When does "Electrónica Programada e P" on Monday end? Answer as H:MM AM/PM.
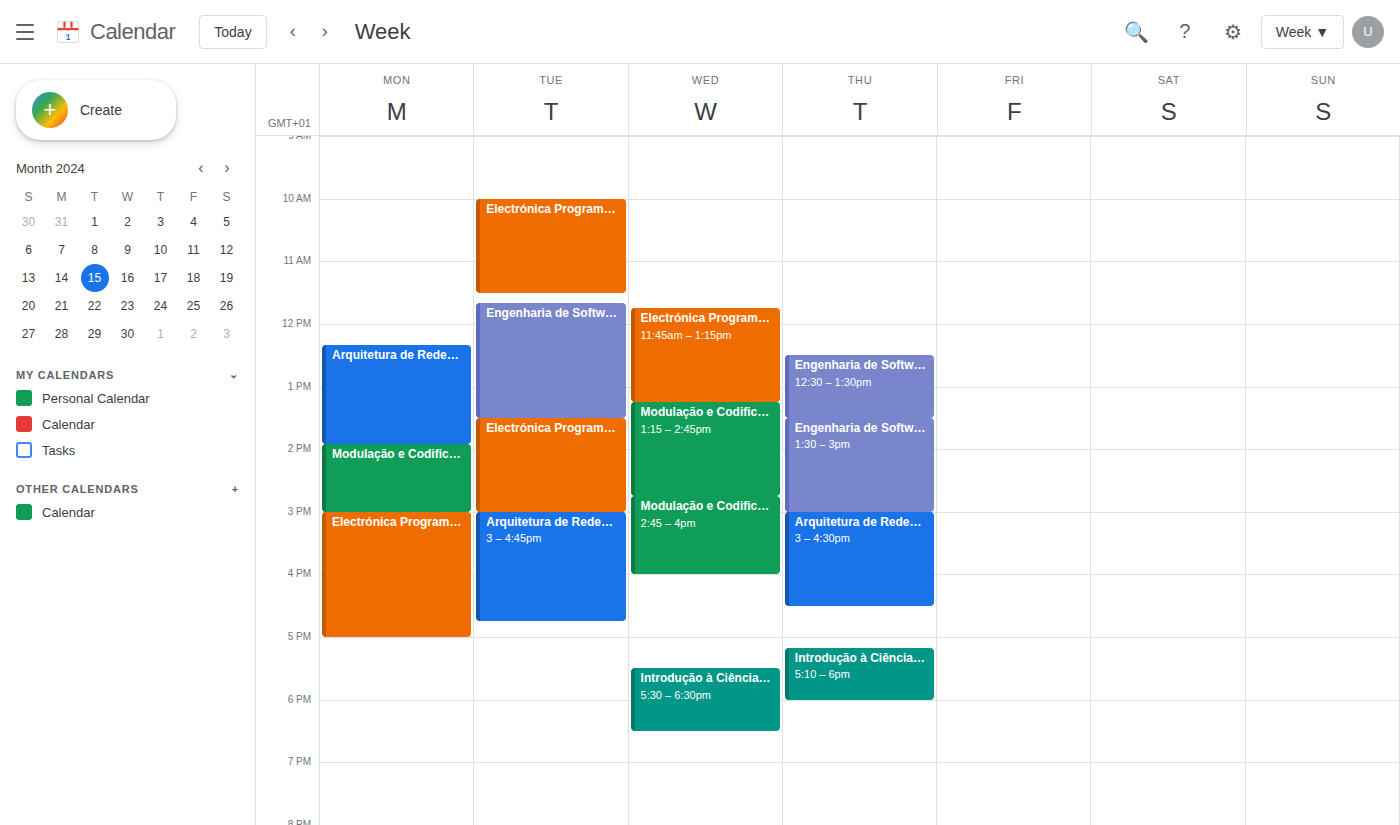
5:00 PM